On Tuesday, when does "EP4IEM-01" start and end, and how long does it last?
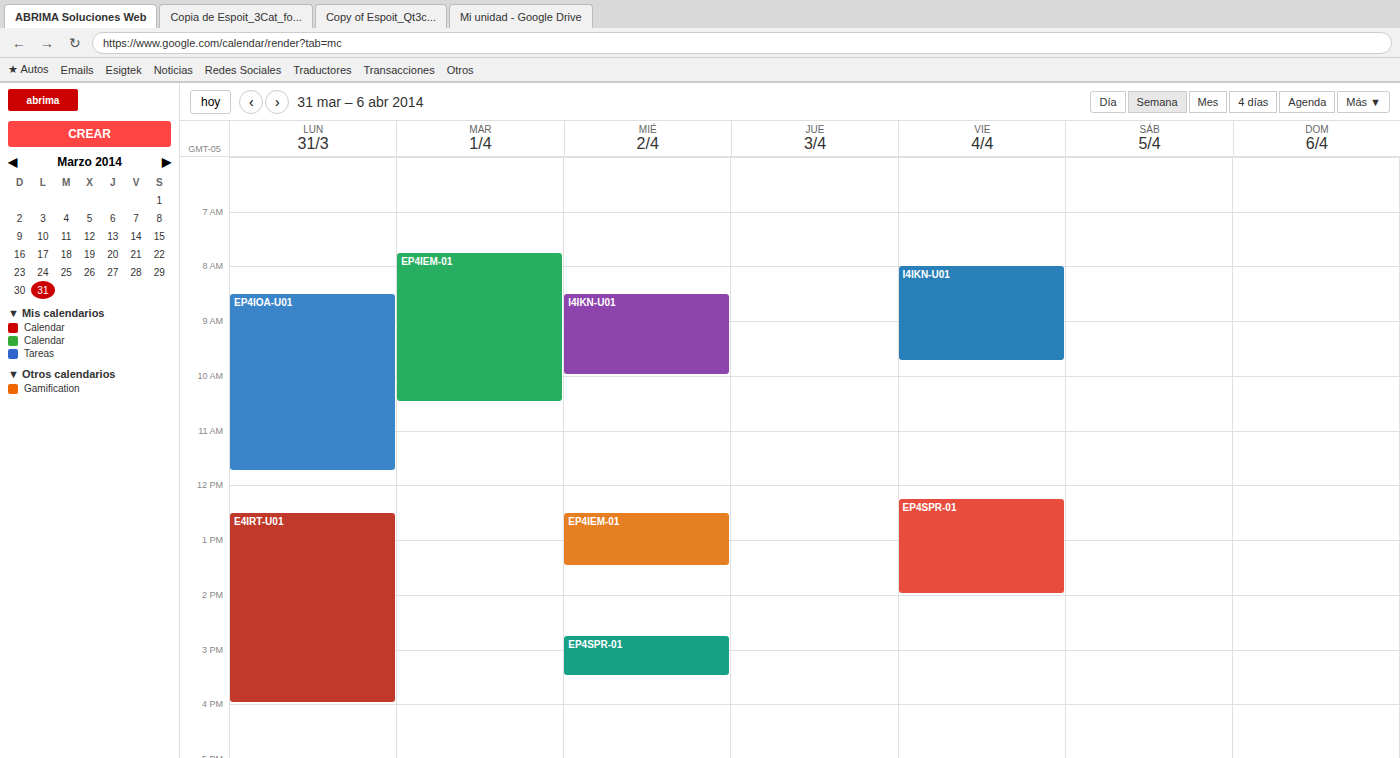
7:45 AM to 10:30 AM, 2 hours 45 minutes